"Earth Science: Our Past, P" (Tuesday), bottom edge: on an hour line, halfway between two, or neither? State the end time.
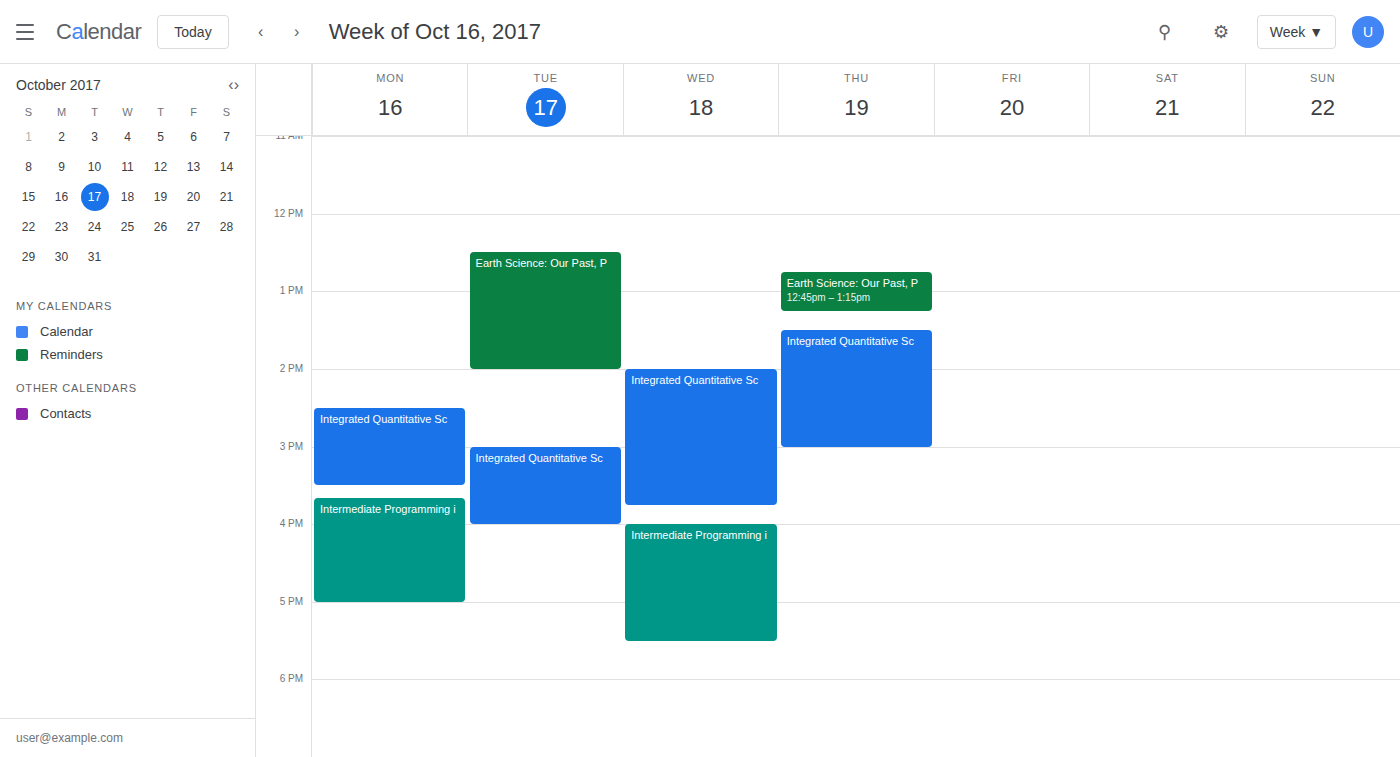
2:00 PM -- exactly on the 2 PM line.